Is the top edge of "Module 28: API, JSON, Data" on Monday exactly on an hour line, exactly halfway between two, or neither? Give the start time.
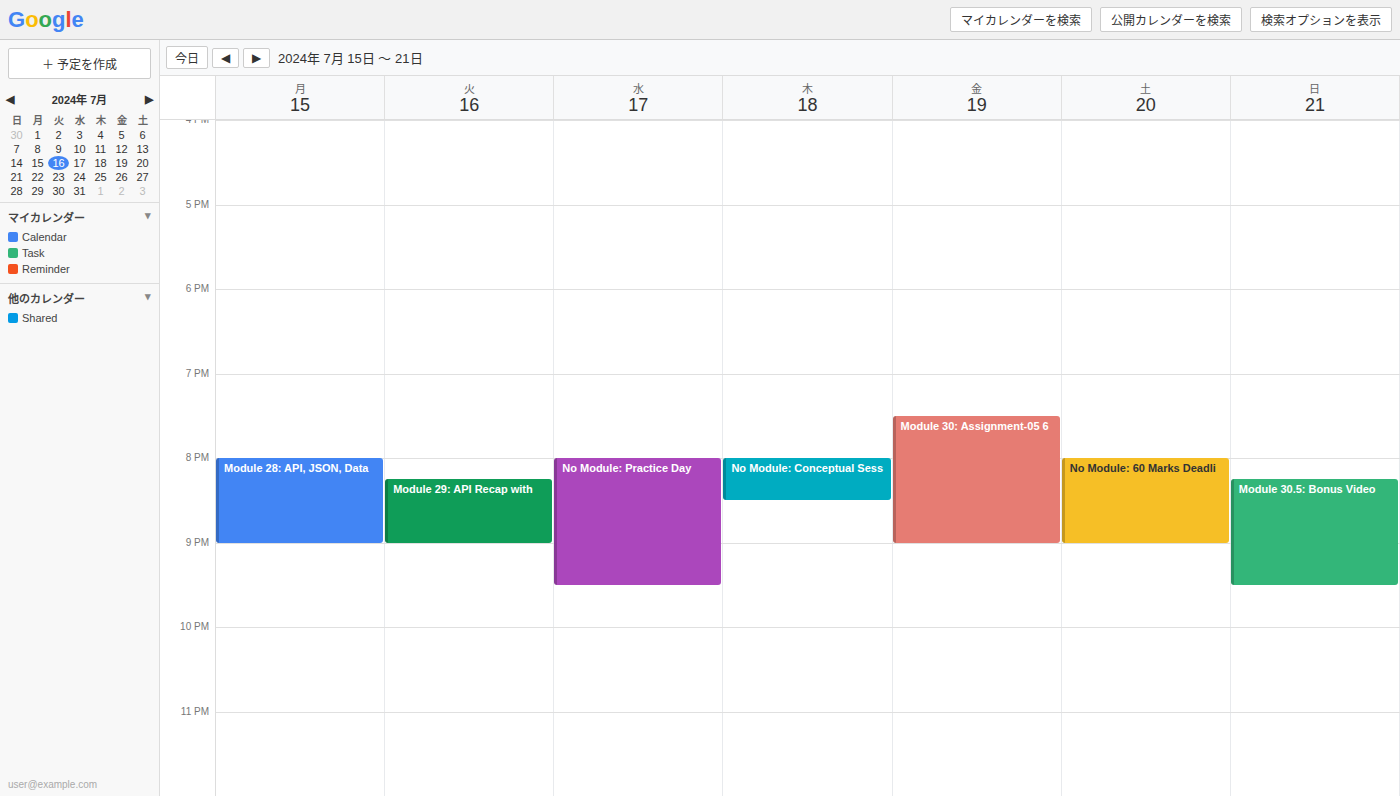
8:00 PM -- exactly on the 8 PM line.